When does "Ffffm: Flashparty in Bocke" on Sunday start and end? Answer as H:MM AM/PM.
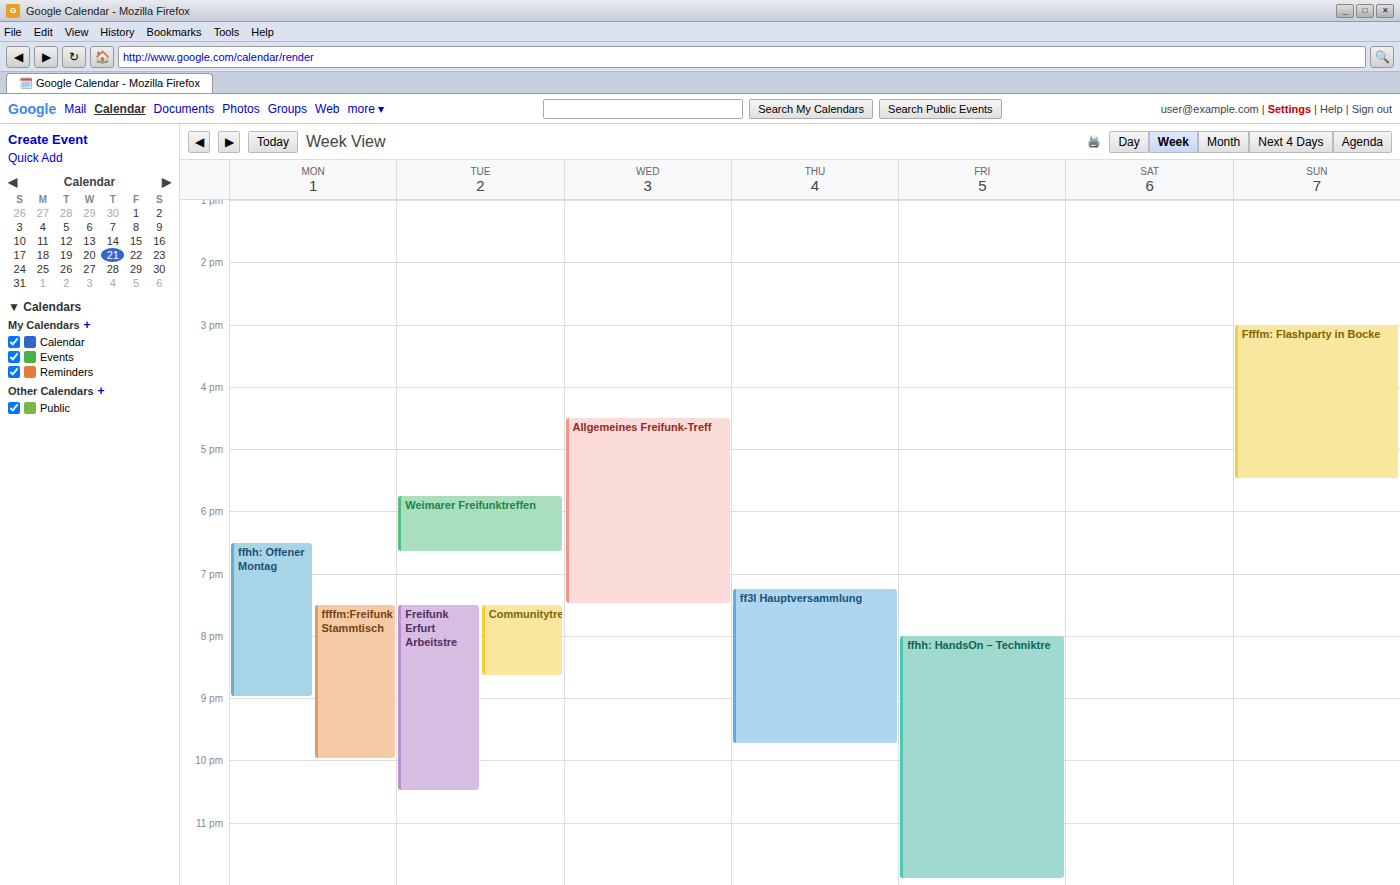
3:00 PM to 5:30 PM